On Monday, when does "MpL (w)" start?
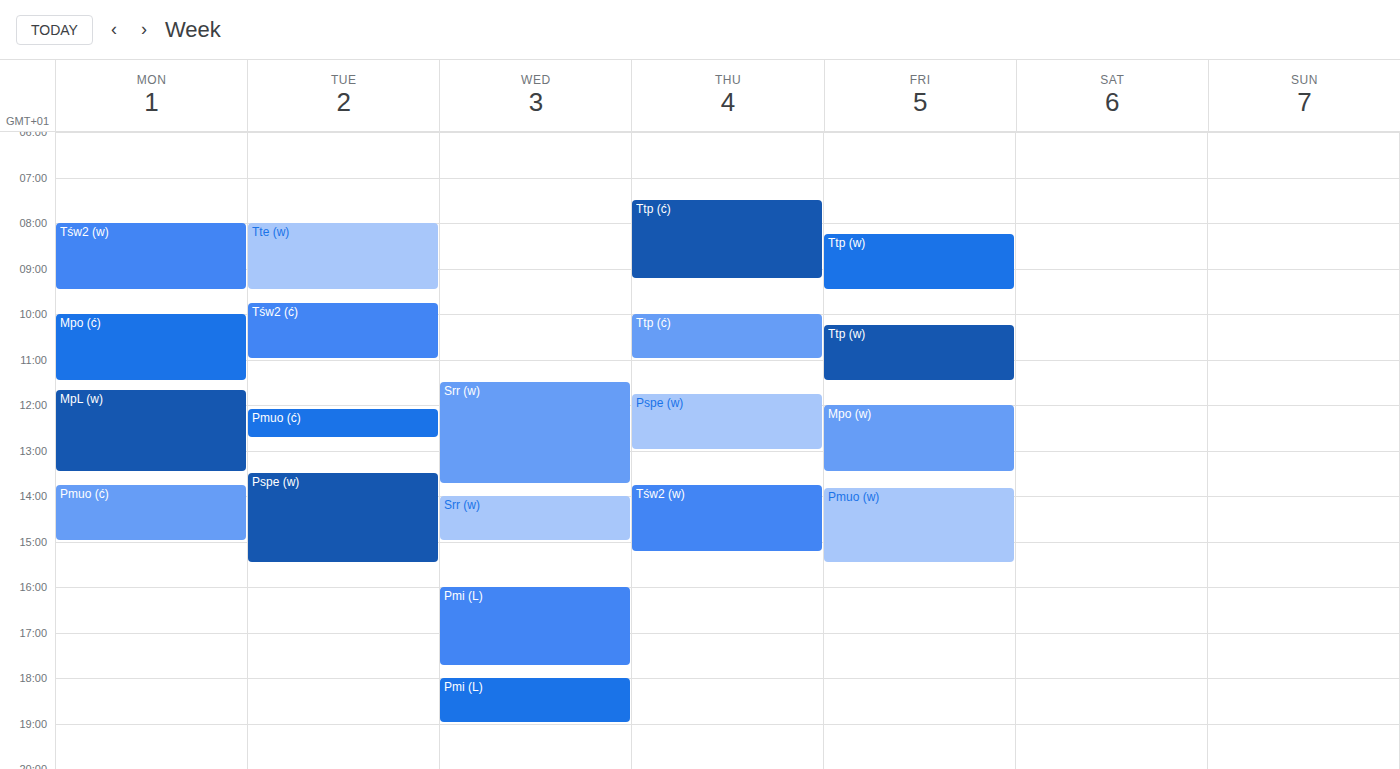
11:40